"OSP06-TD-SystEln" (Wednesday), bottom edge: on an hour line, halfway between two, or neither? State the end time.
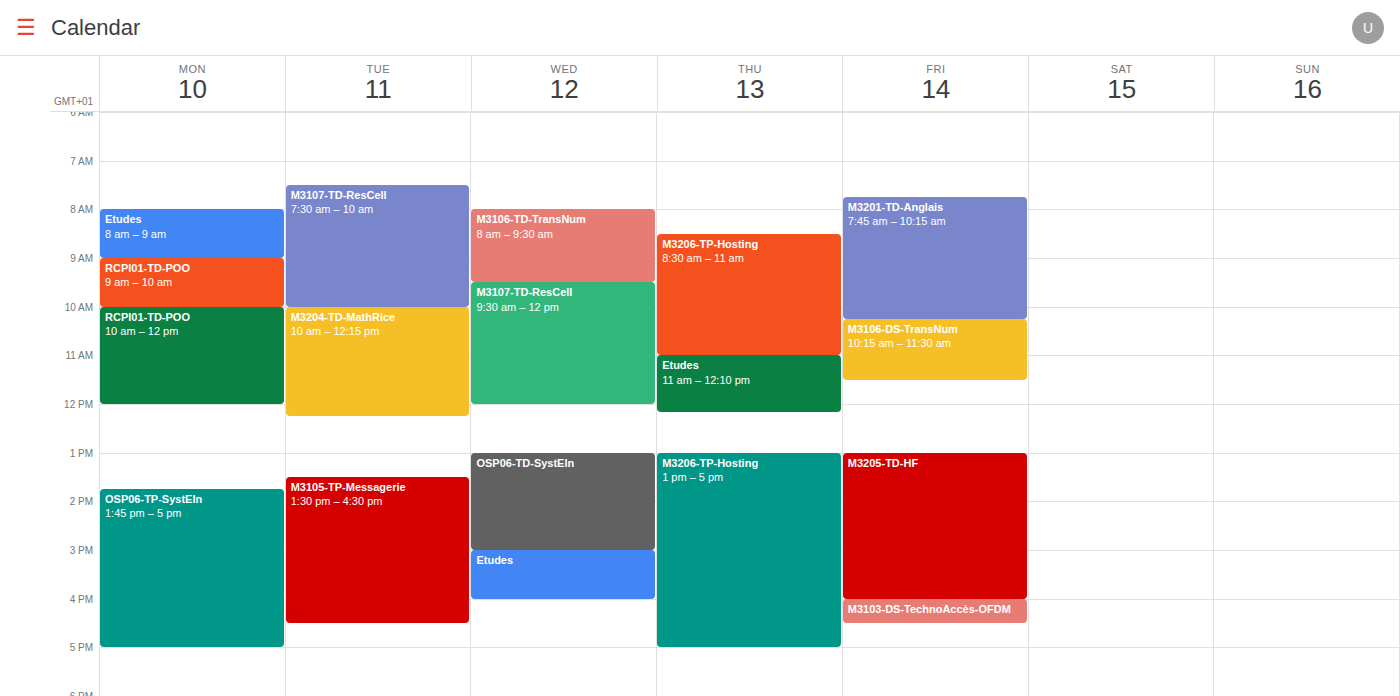
3:00 PM -- exactly on the 3 PM line.